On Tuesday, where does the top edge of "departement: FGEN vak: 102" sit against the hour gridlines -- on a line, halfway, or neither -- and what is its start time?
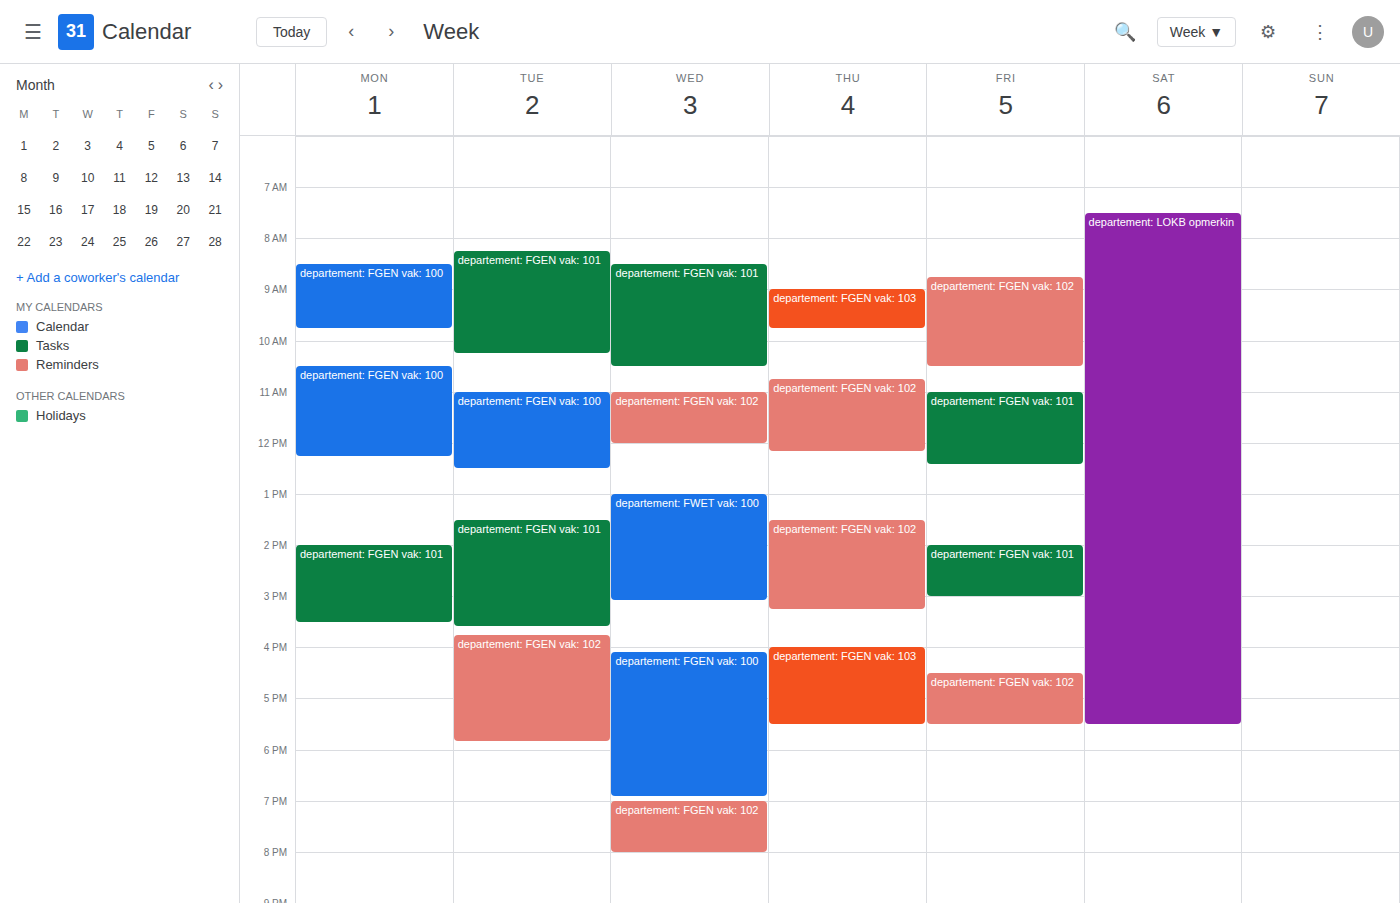
3:45 PM -- neither: three quarters of the way from the 3 PM line to the 4 PM line.